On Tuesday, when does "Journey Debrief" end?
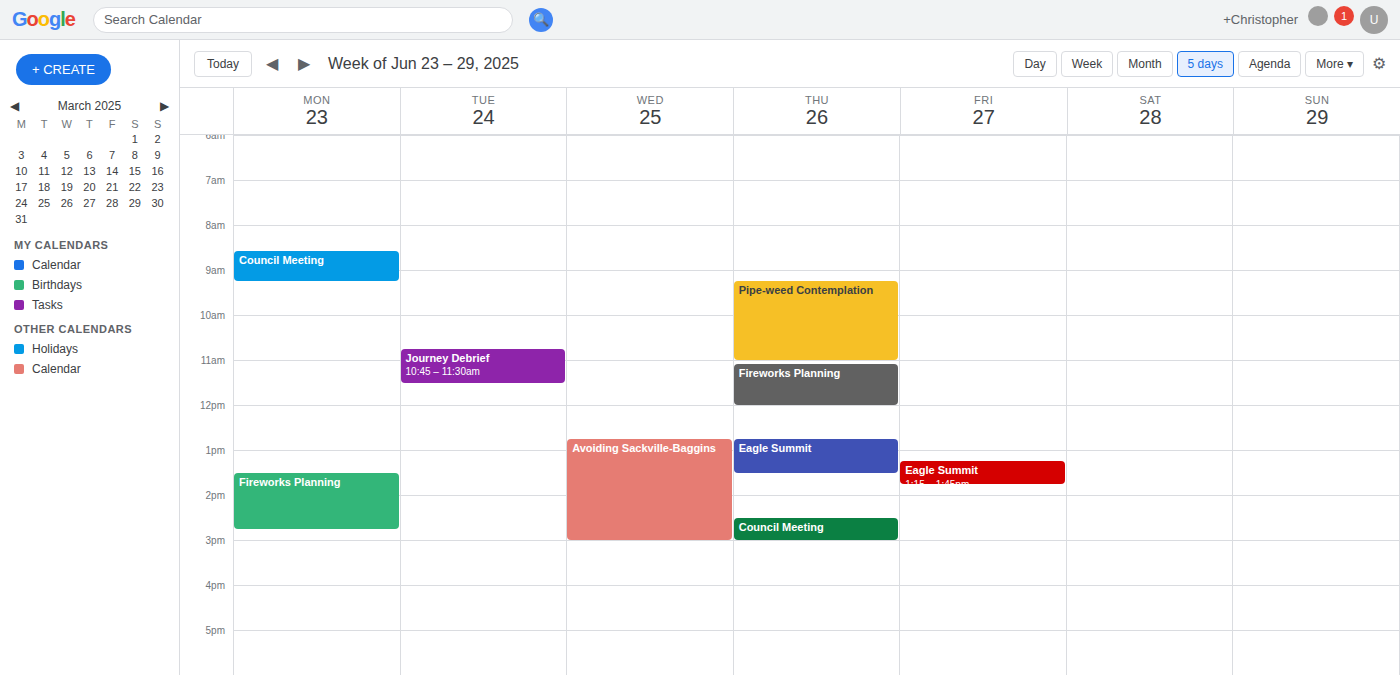
11:30 AM